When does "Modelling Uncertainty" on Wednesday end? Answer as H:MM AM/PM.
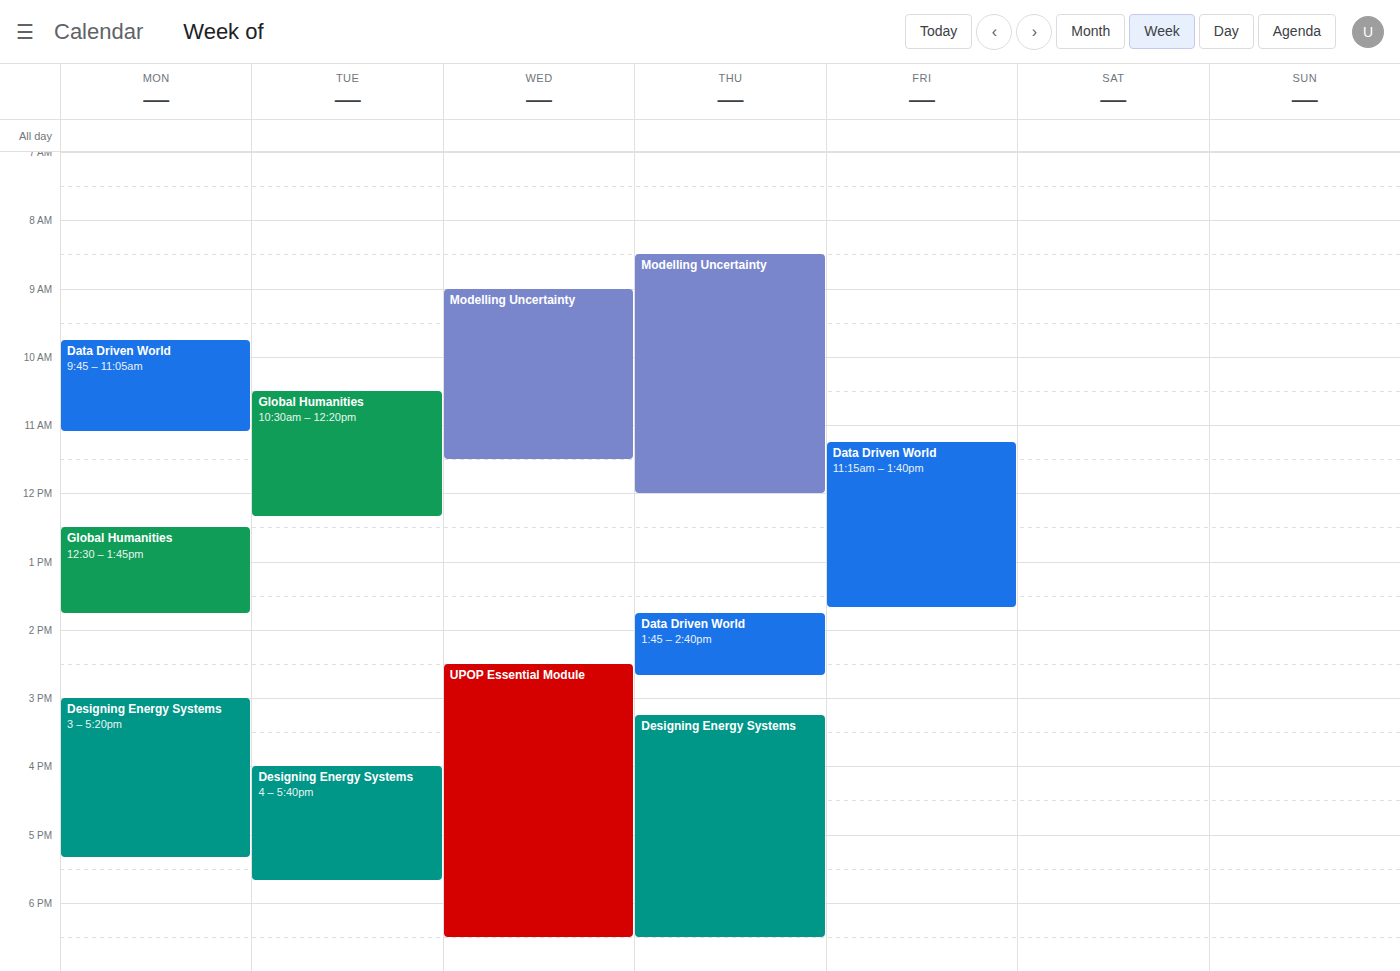
11:30 AM